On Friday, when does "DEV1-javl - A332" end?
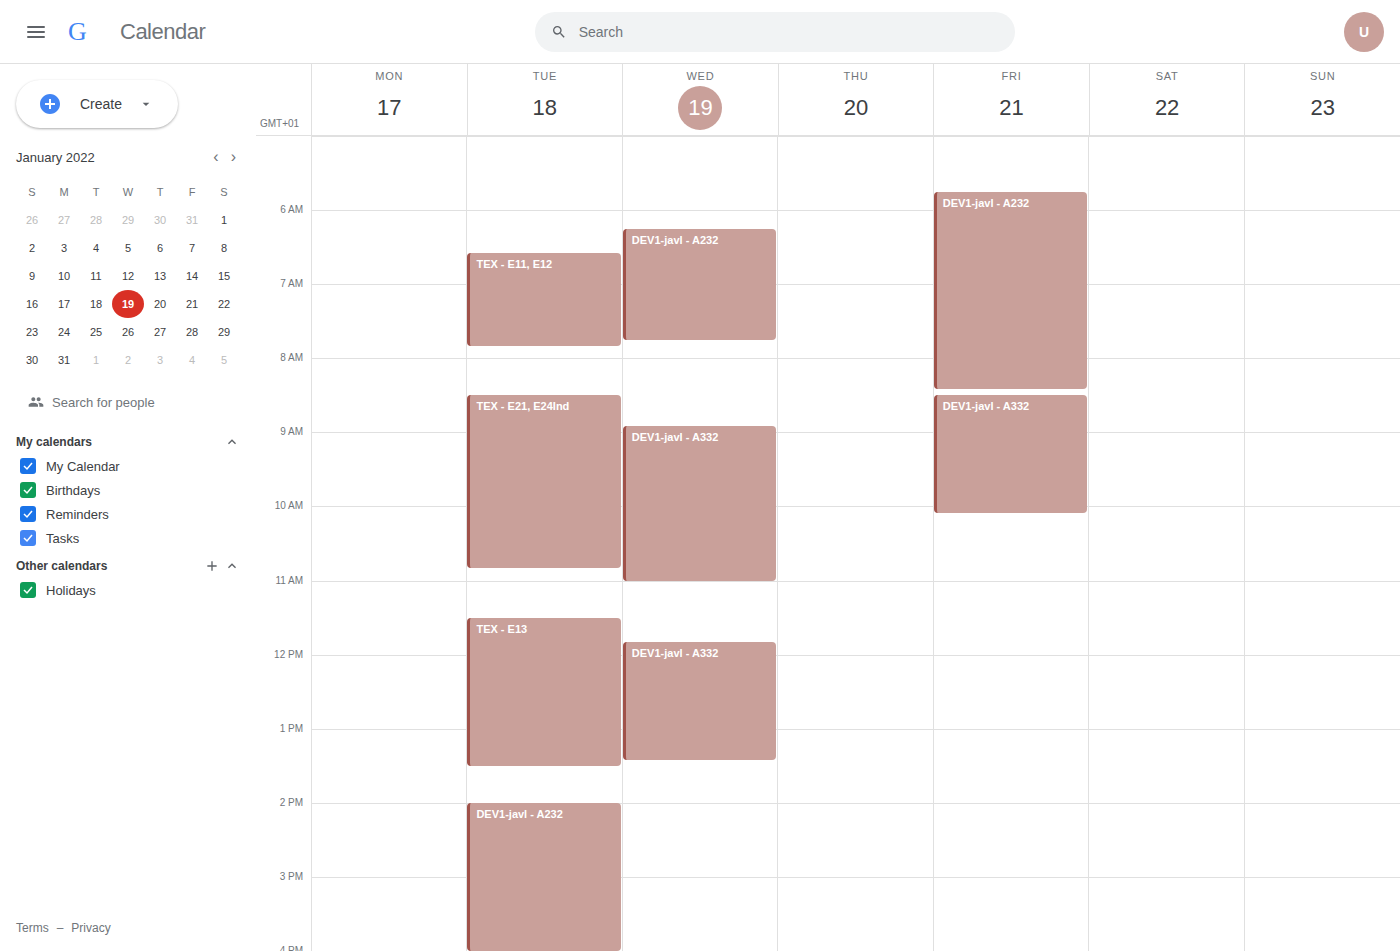
10:05 AM